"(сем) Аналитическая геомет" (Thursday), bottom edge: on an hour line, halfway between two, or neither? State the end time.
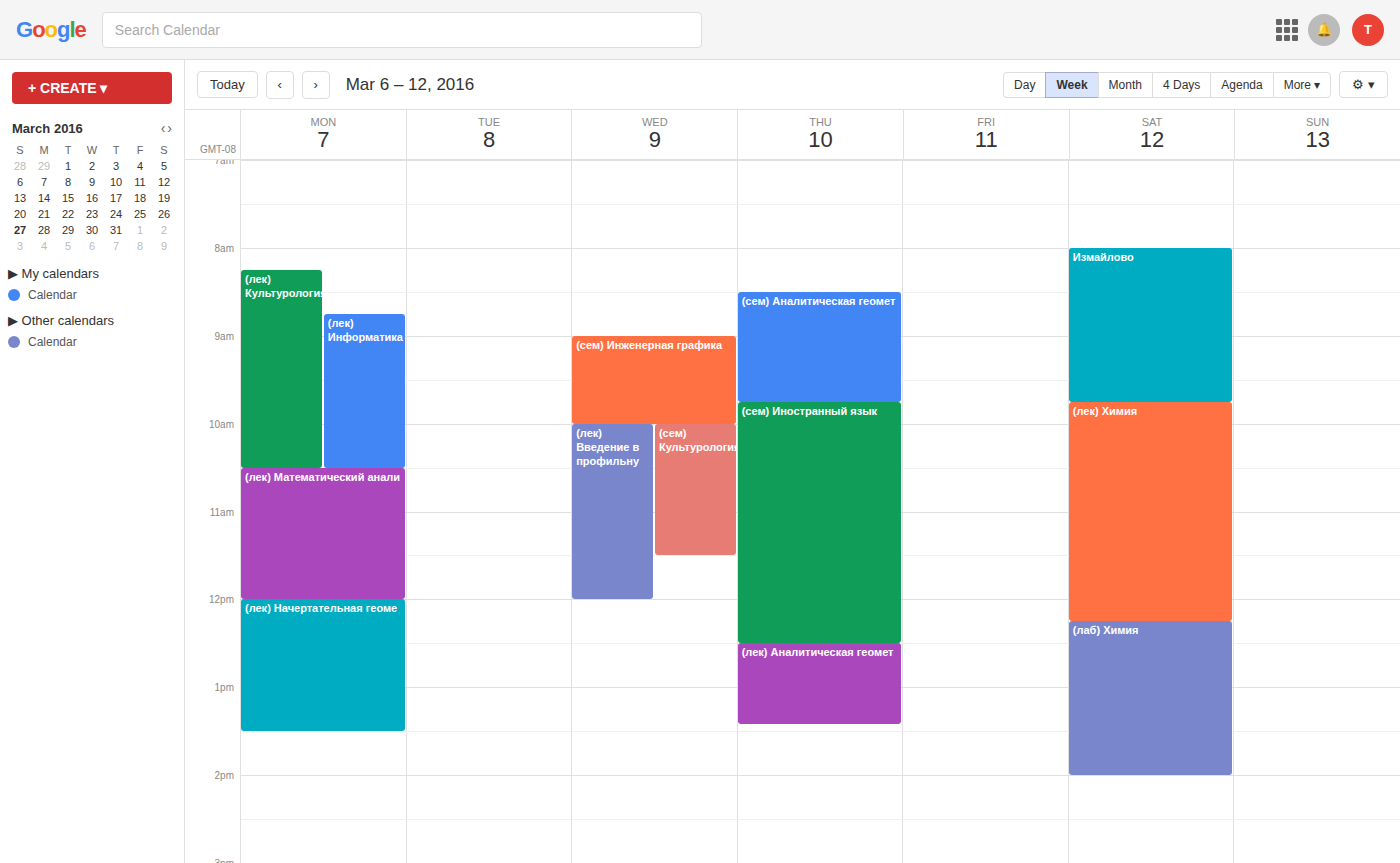
9:45 AM -- neither: three quarters of the way from the 9 AM line to the 10 AM line.